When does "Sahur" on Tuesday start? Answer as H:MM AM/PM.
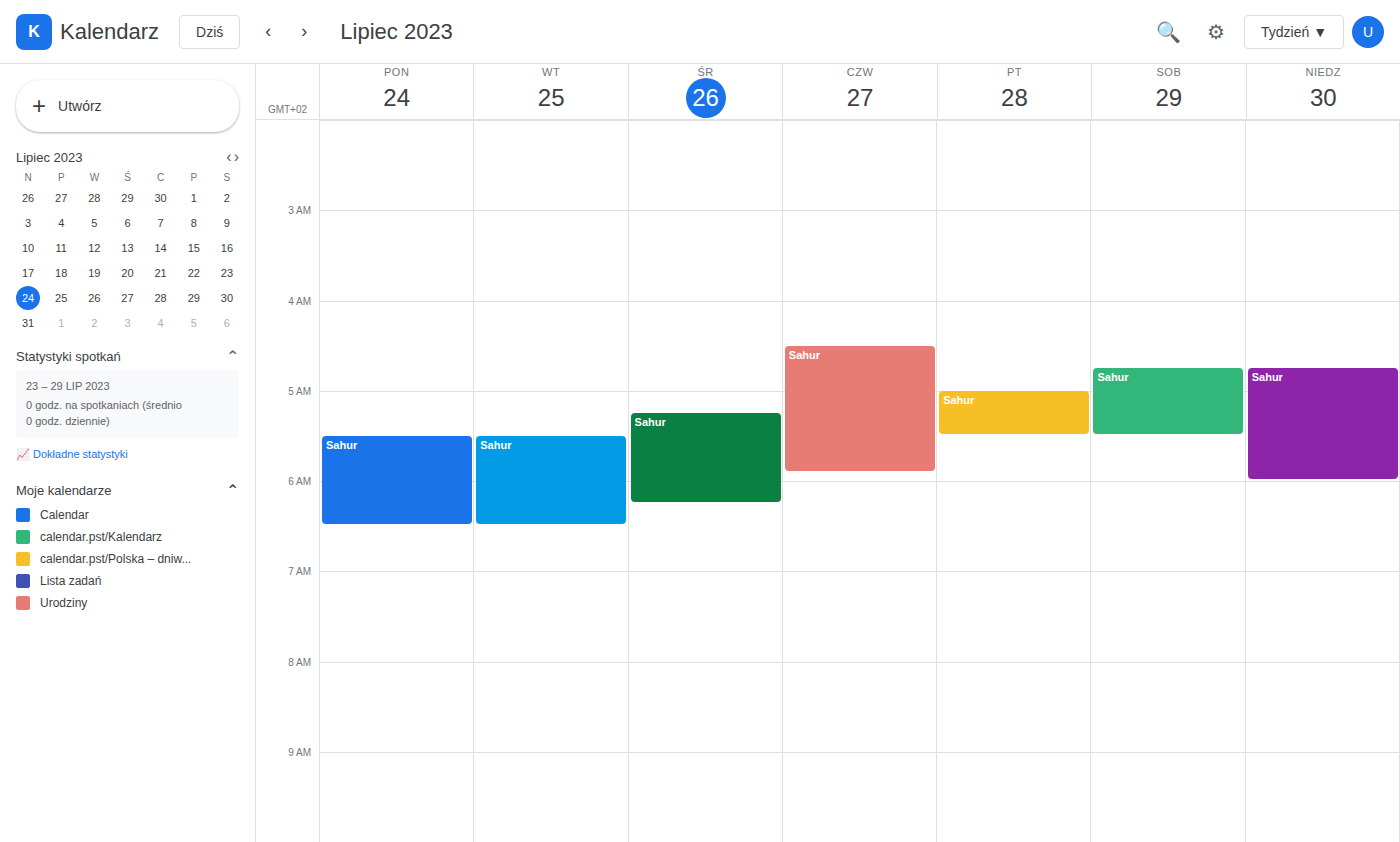
5:30 AM